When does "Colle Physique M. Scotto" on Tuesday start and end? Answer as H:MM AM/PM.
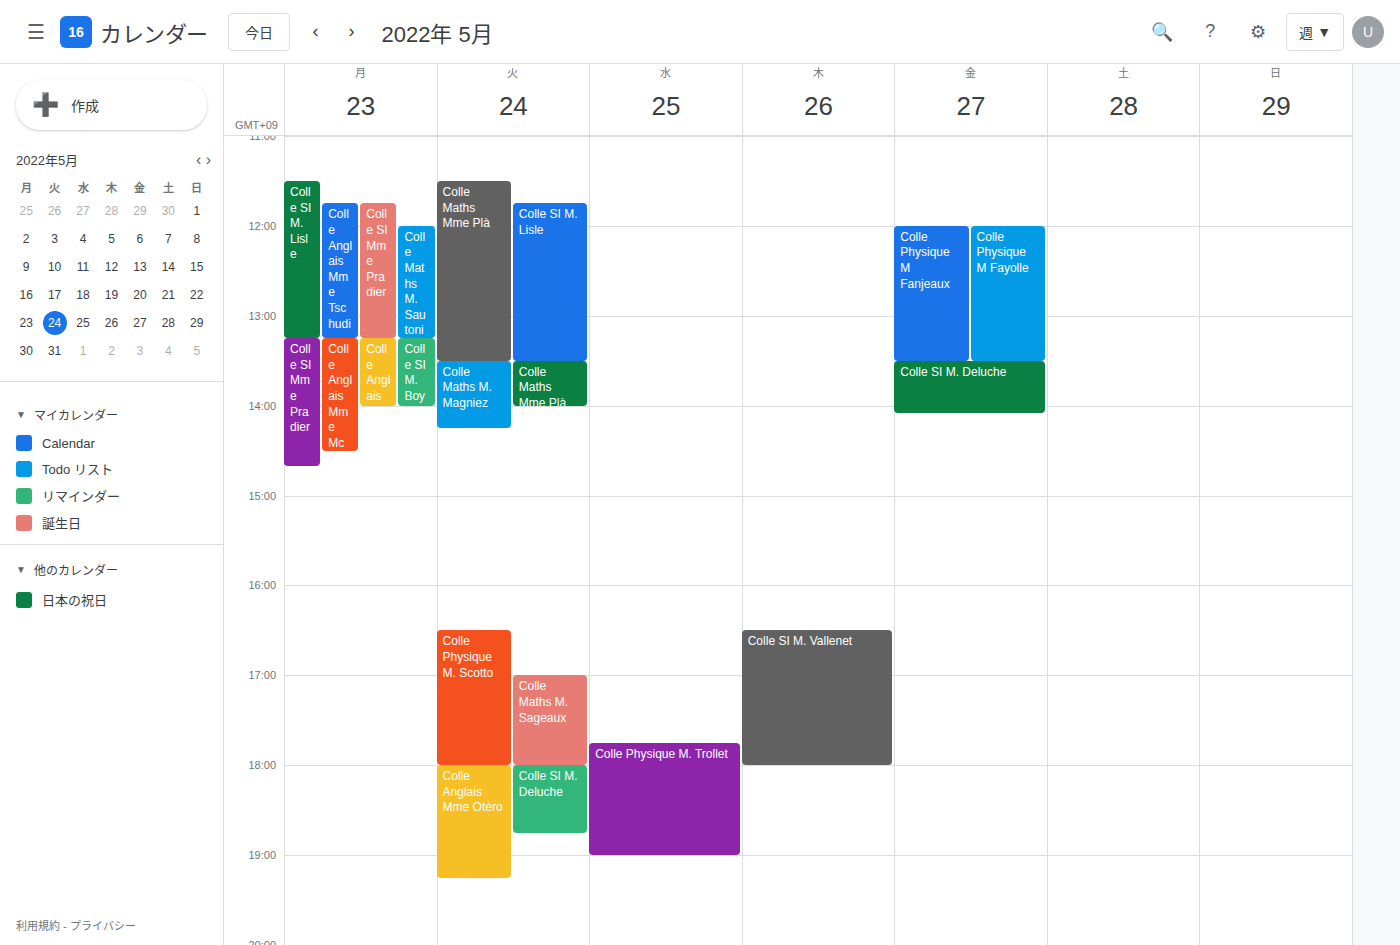
4:30 PM to 6:00 PM